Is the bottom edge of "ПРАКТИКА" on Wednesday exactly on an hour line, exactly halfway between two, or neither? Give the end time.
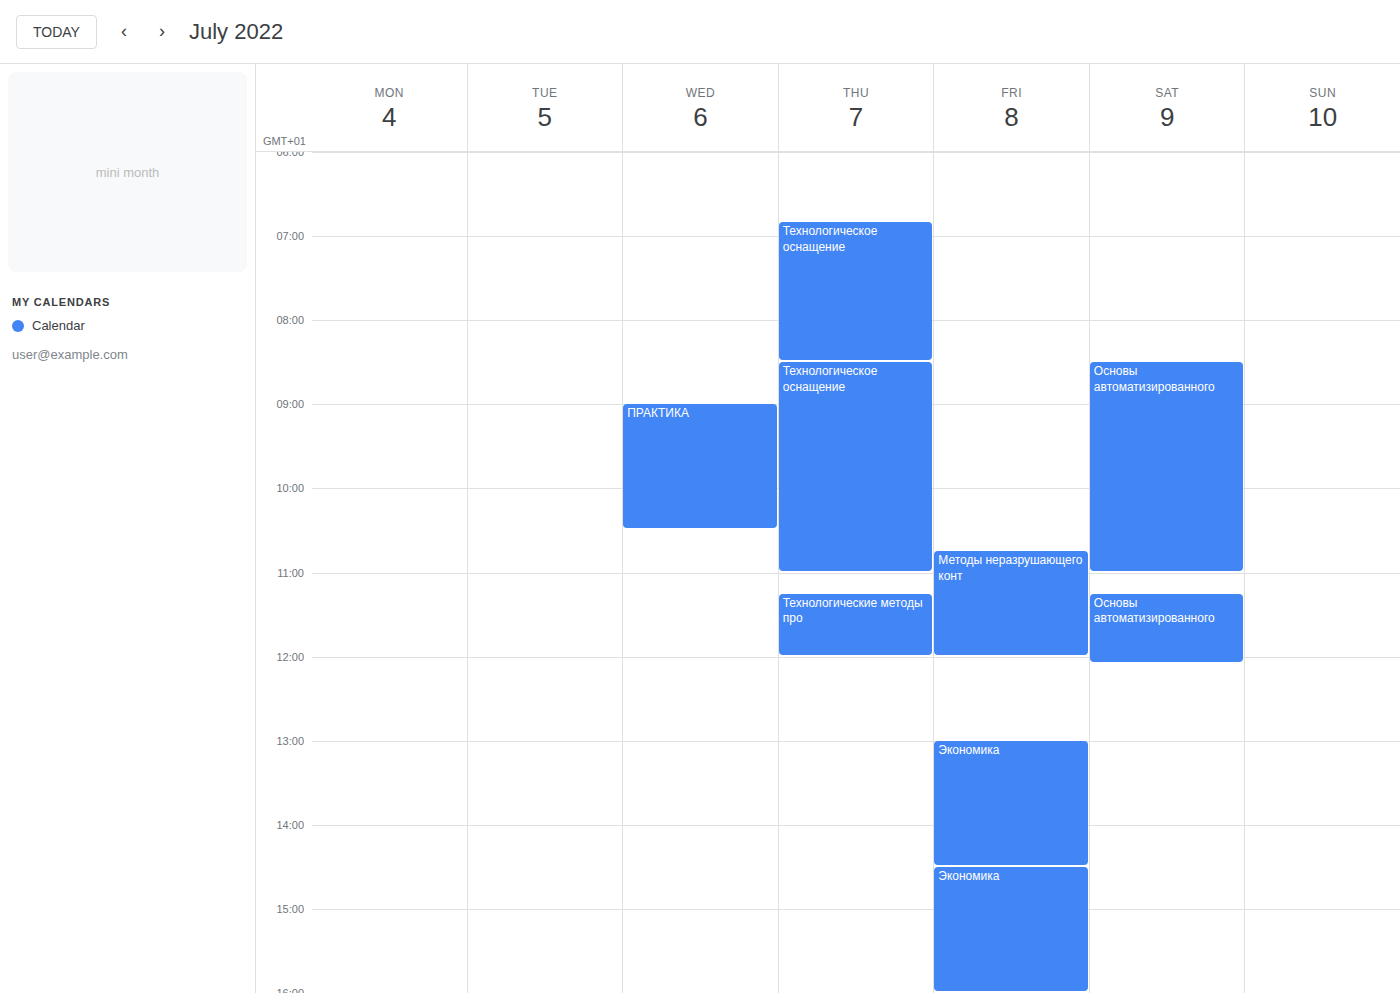
10:30 -- halfway between the 10:00 and 11:00 lines.